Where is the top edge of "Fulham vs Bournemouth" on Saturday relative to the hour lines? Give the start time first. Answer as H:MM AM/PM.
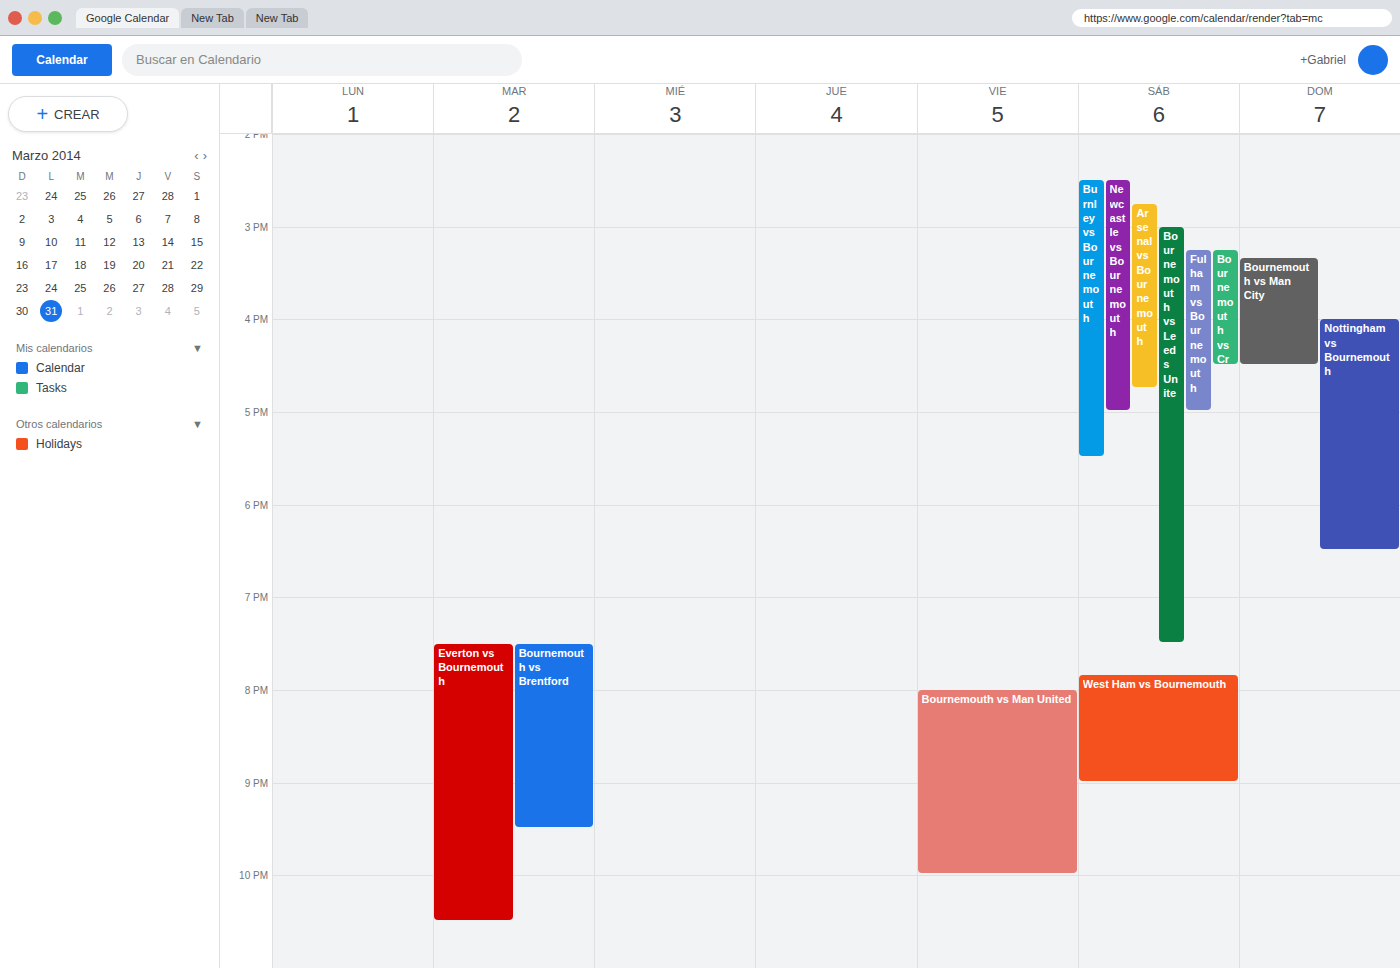
3:15 PM -- neither: a quarter of the way from the 3 PM line to the 4 PM line.